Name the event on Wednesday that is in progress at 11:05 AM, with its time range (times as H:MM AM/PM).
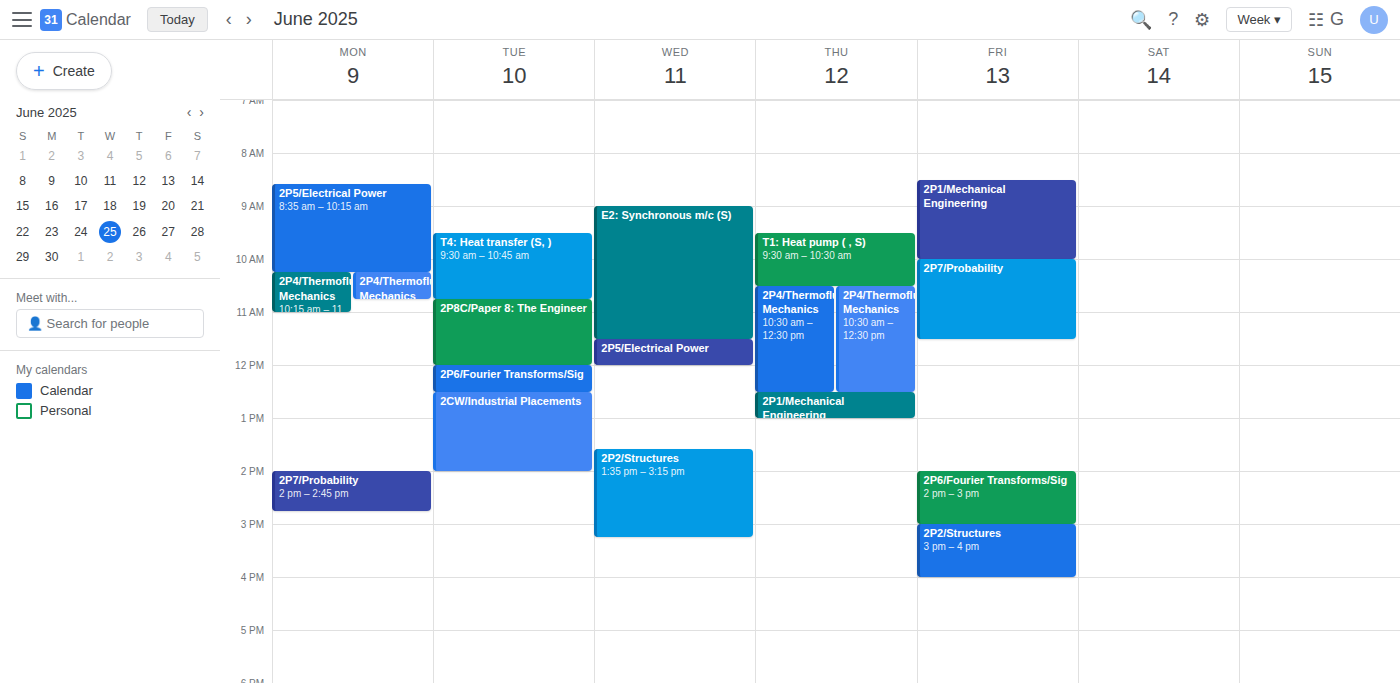
"E2: Synchronous m/c (S)", 9:00 AM to 11:30 AM